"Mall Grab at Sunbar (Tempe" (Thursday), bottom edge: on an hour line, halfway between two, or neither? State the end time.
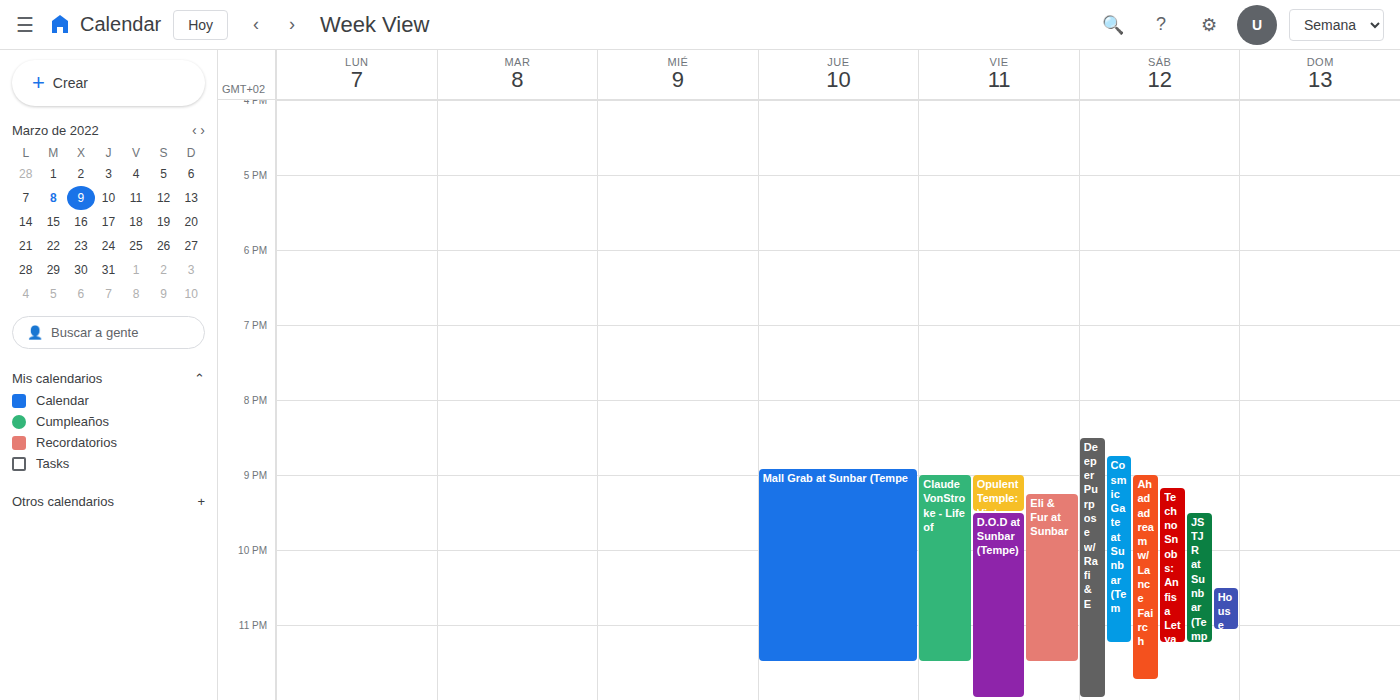
11:30 PM -- halfway between the 11 PM and 12 AM lines.